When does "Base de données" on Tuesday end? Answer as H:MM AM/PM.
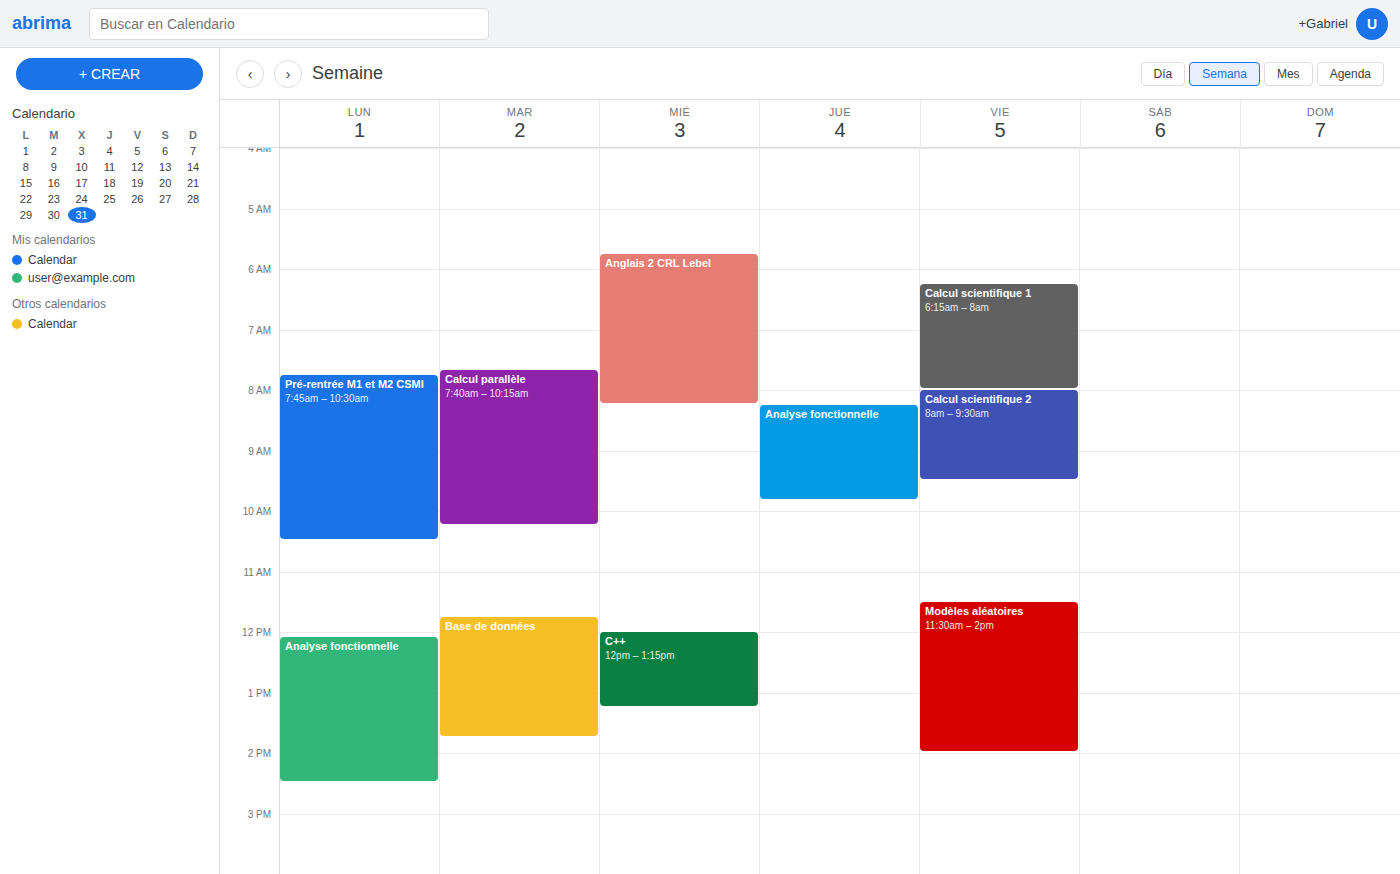
1:45 PM